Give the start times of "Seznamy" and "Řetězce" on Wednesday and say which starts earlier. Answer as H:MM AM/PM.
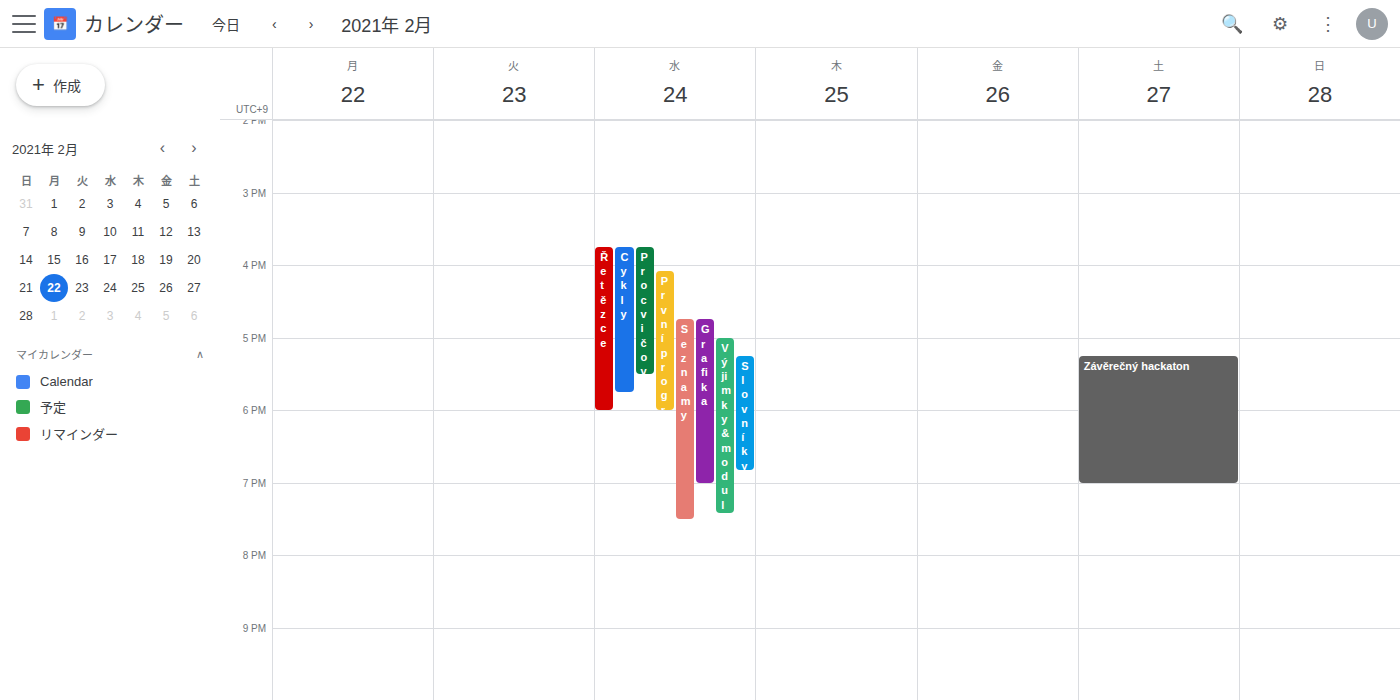
"Řetězce" 3:45 PM; "Seznamy" 4:45 PM.